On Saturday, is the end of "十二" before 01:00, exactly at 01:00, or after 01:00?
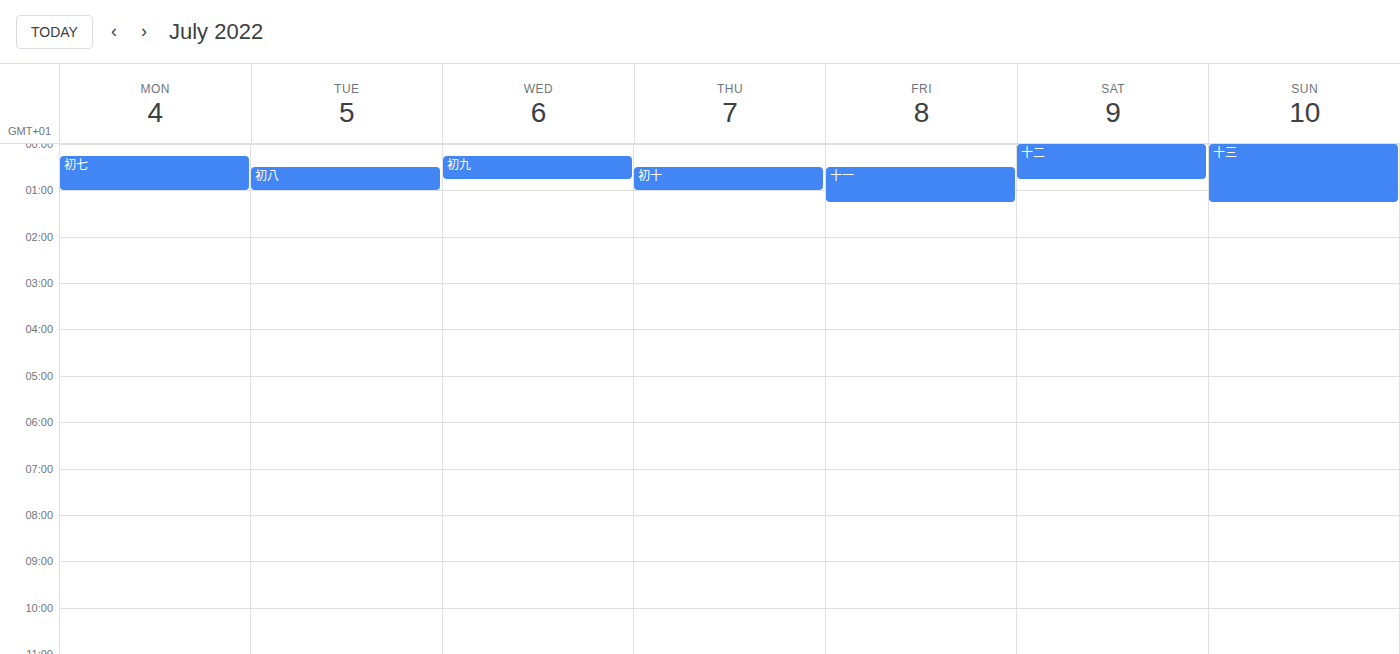
00:45 -- before 01:00, 15 minutes above the 01:00 line.